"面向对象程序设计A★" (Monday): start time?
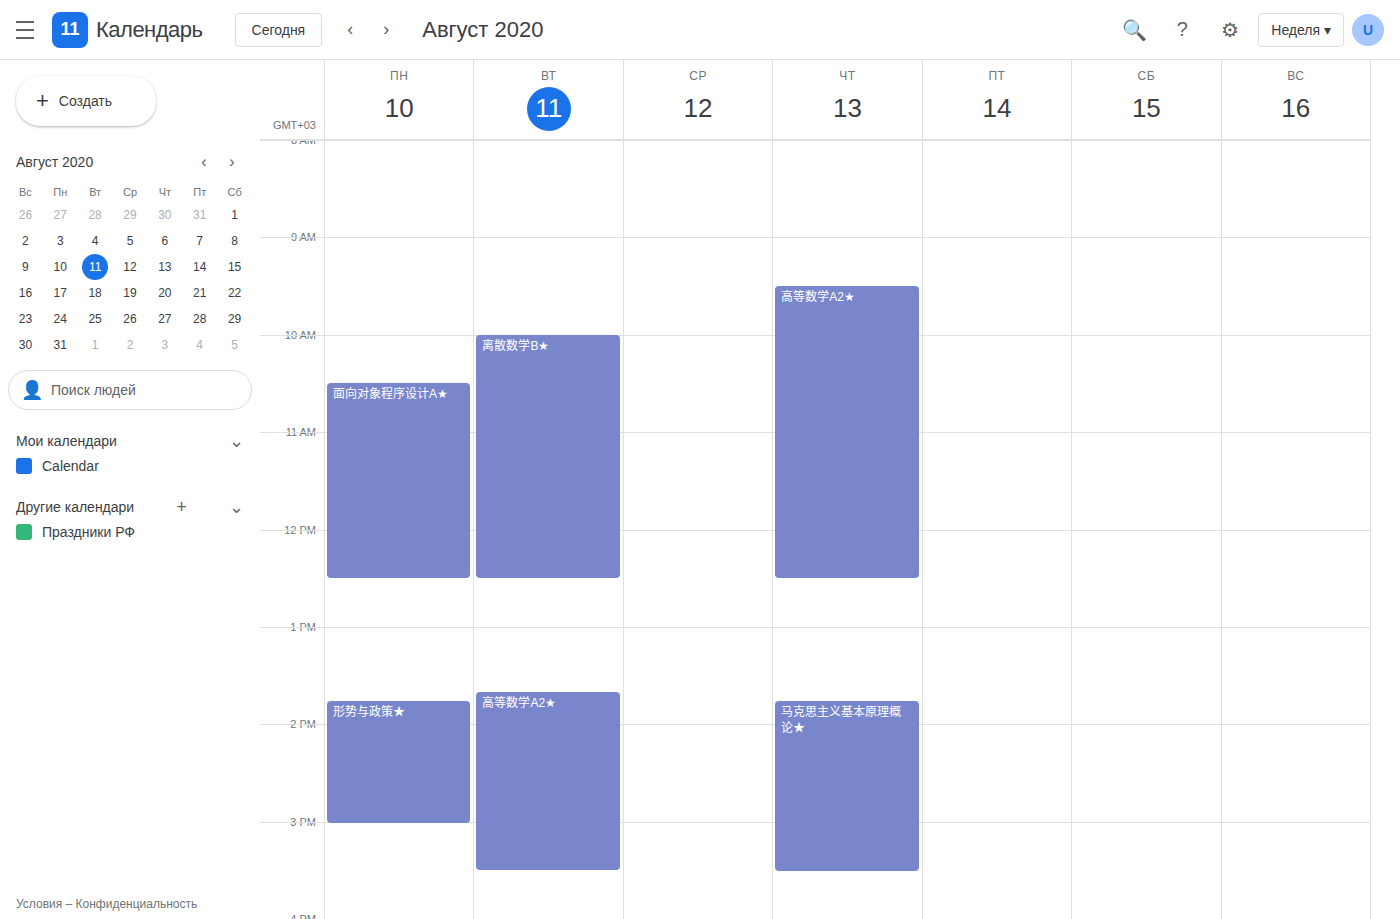
10:30 AM